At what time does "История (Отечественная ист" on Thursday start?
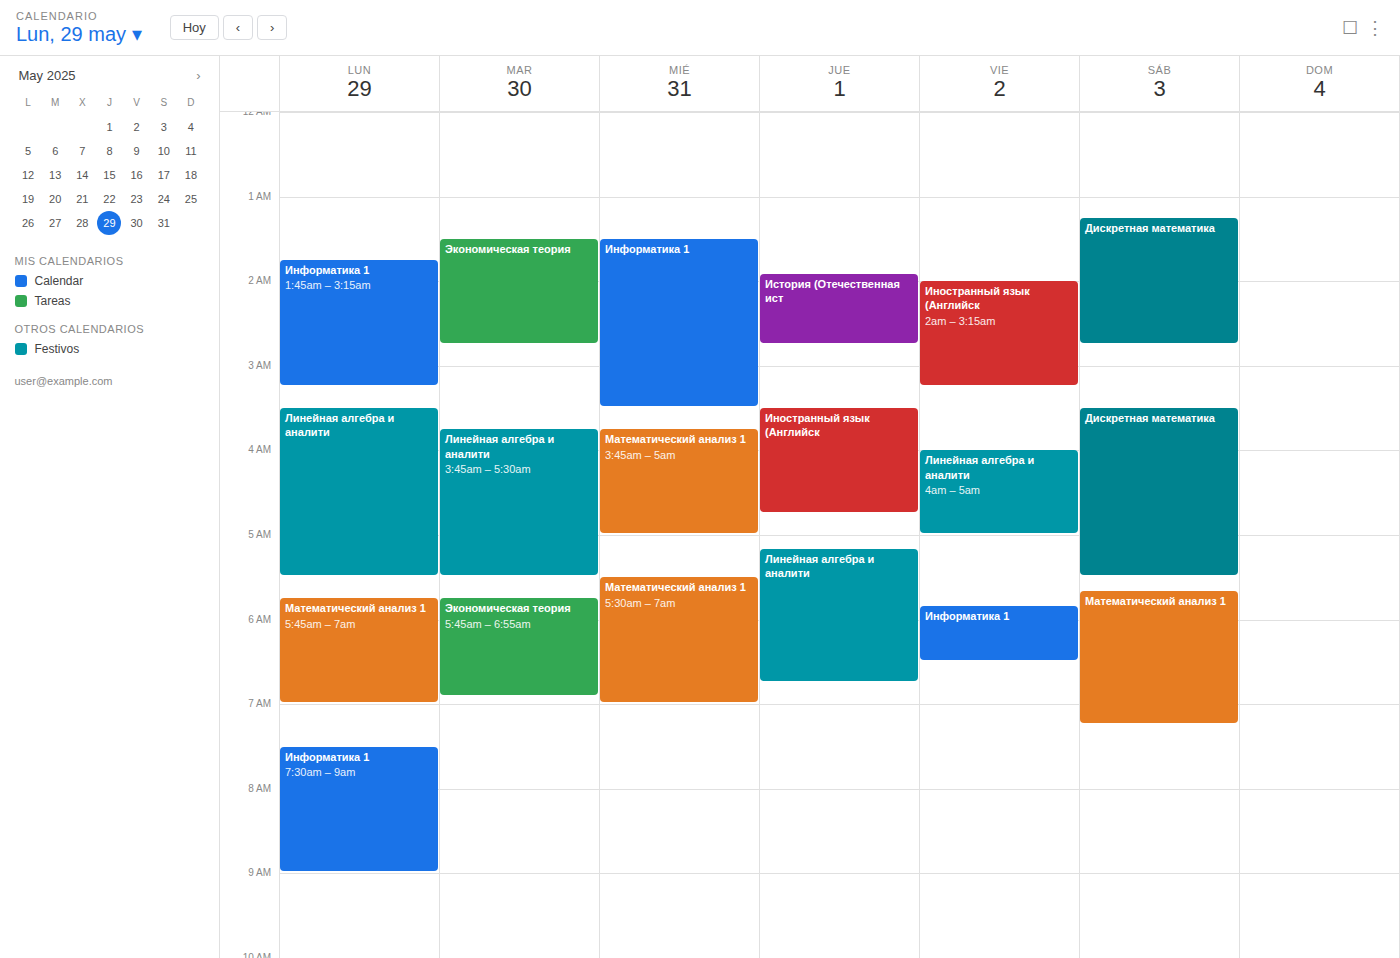
01:55